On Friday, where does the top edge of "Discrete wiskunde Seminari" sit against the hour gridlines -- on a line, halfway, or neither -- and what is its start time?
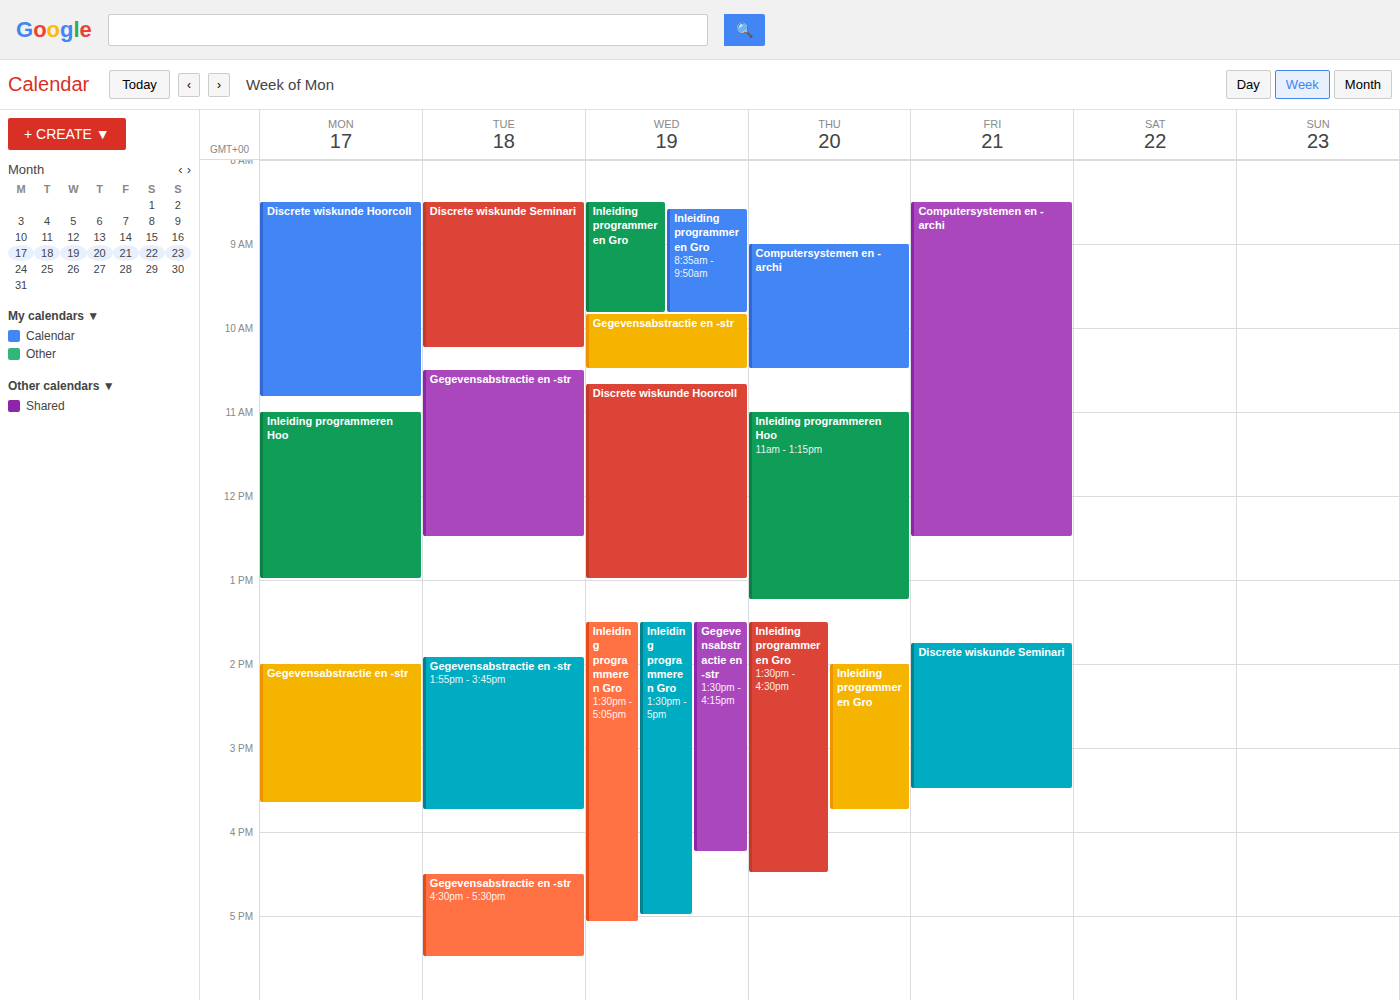
1:45 PM -- neither: three quarters of the way from the 1 PM line to the 2 PM line.